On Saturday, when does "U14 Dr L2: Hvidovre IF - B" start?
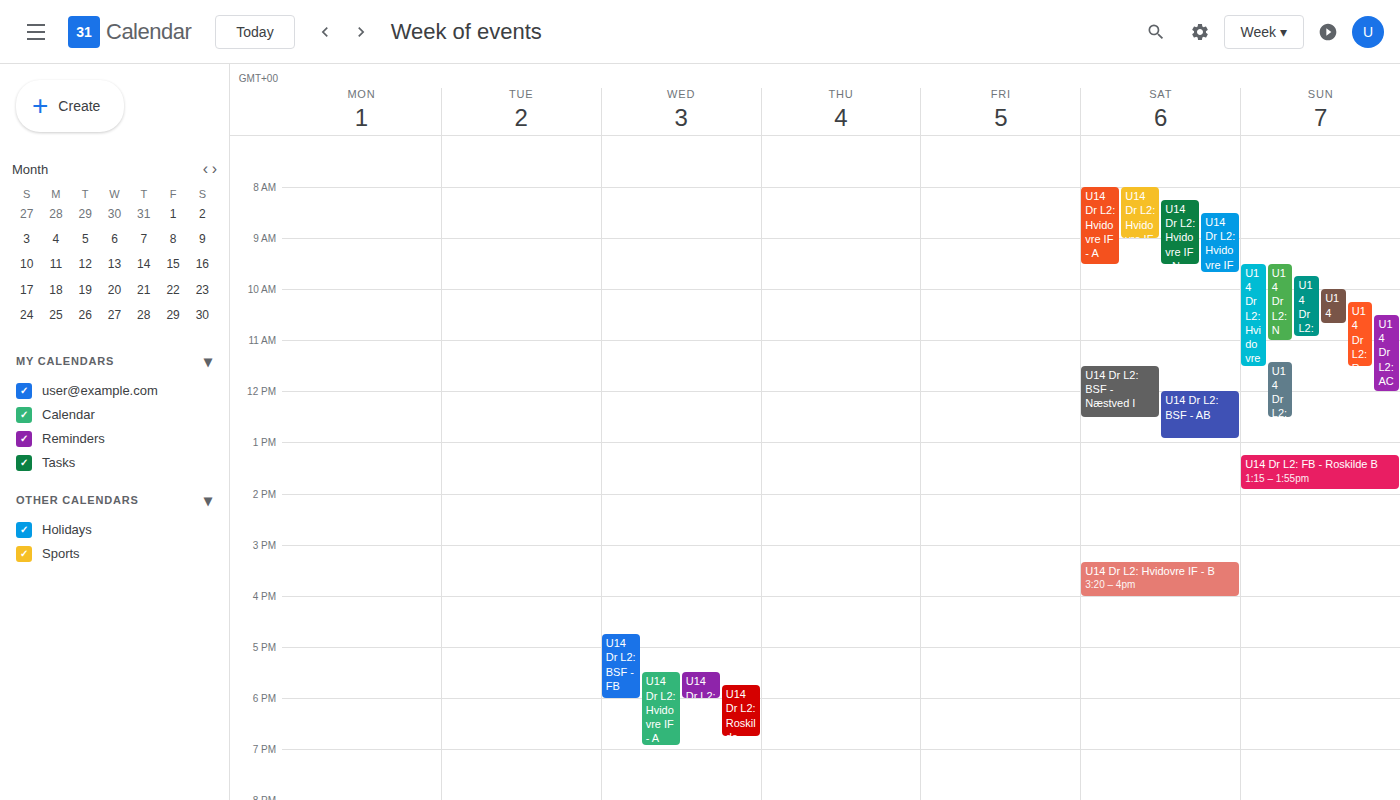
3:20 PM